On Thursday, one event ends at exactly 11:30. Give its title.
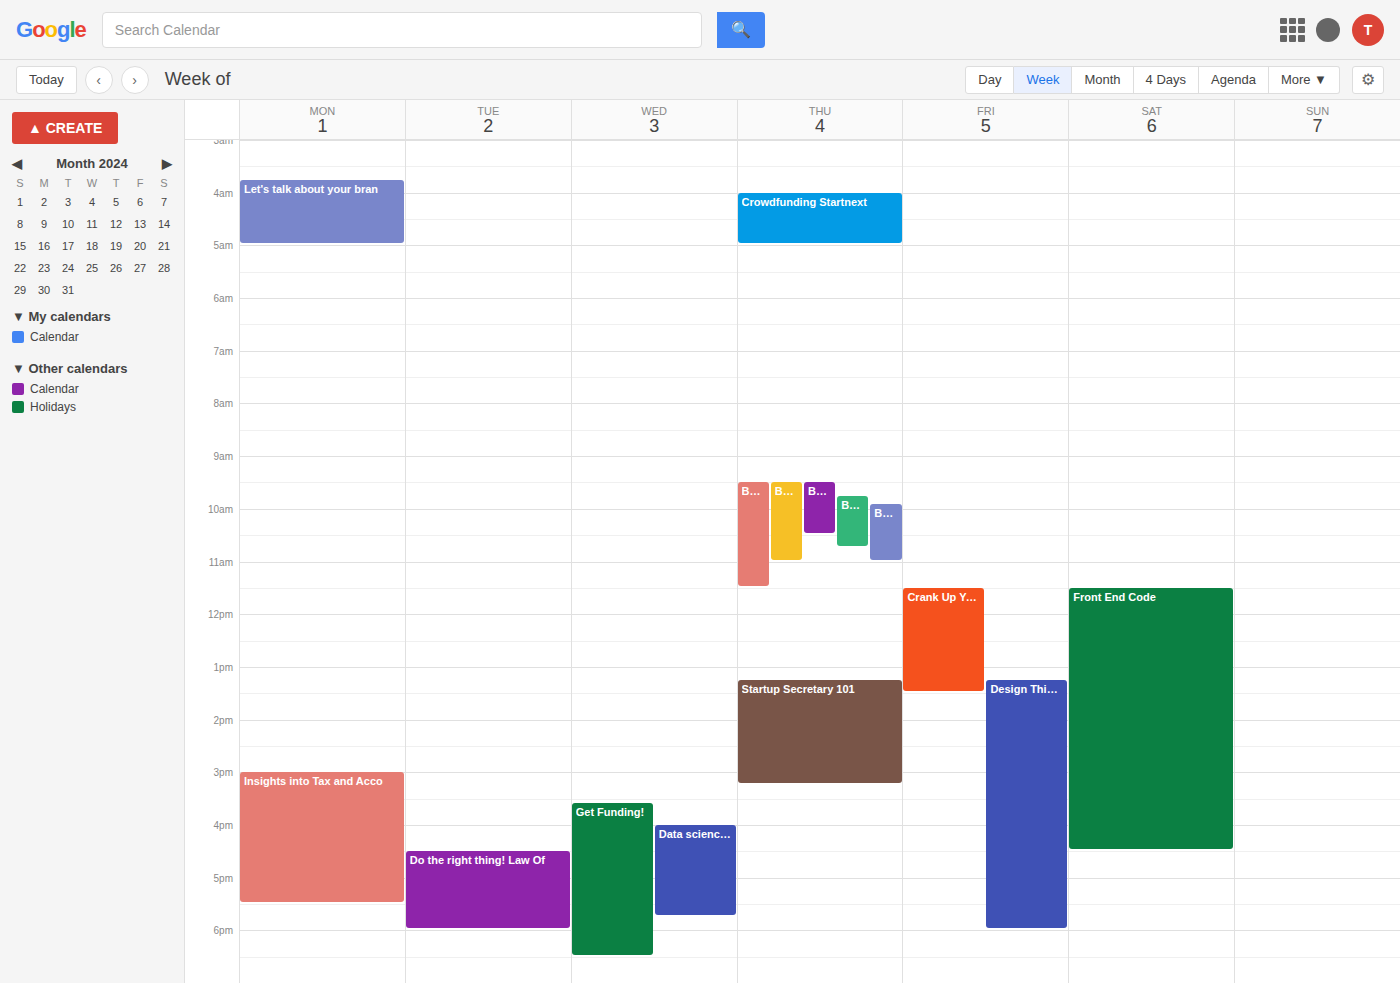
"Betabreakfast with TRACK"